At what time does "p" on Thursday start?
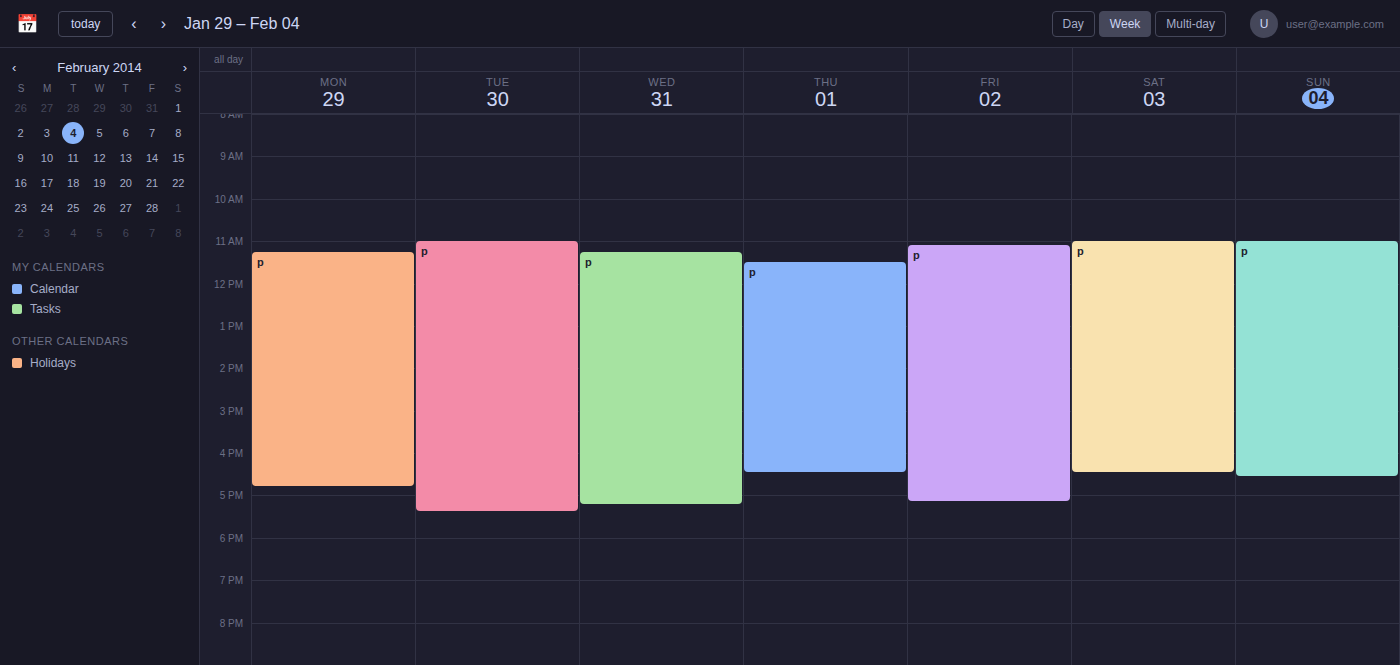
11:30 AM